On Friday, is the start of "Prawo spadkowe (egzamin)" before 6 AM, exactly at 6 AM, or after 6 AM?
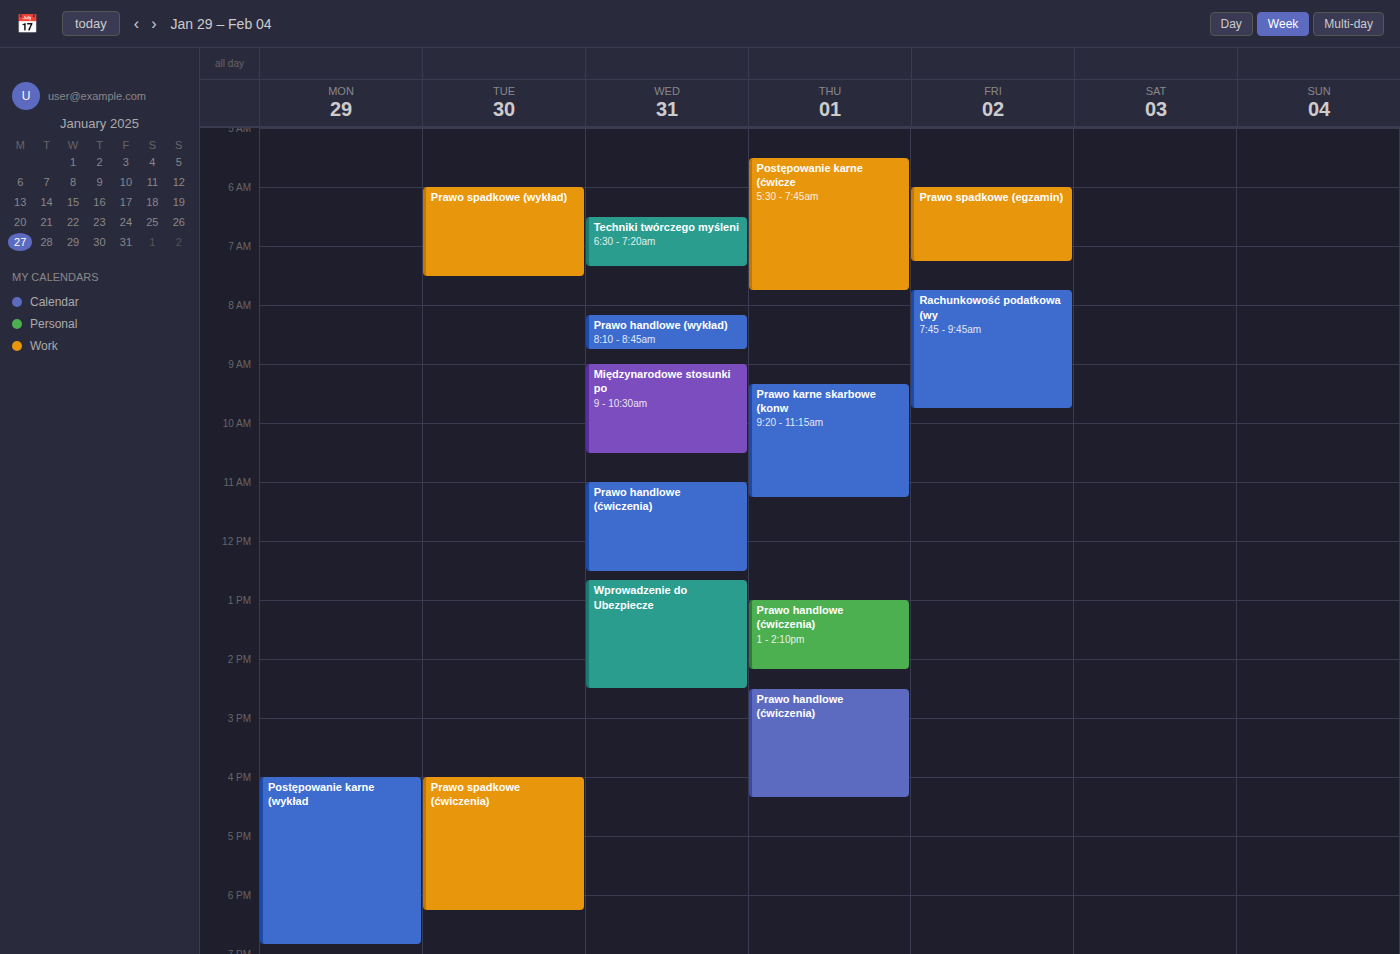
6:00 AM -- exactly at 6 AM, on the 6 AM line.